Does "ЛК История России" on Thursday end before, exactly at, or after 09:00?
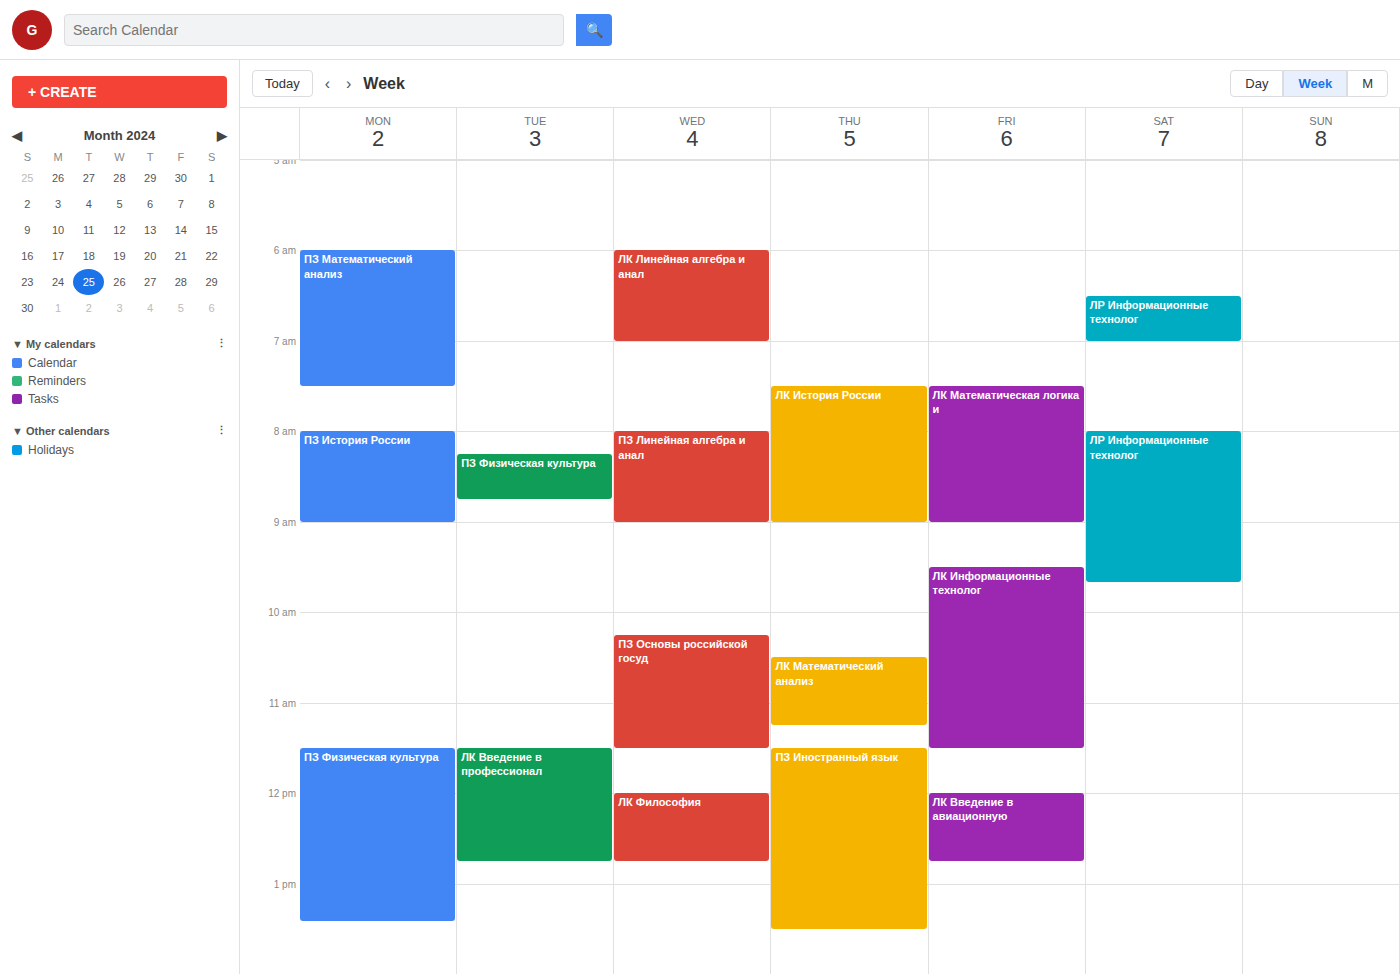
09:00 -- exactly at 09:00, on the 09:00 line.